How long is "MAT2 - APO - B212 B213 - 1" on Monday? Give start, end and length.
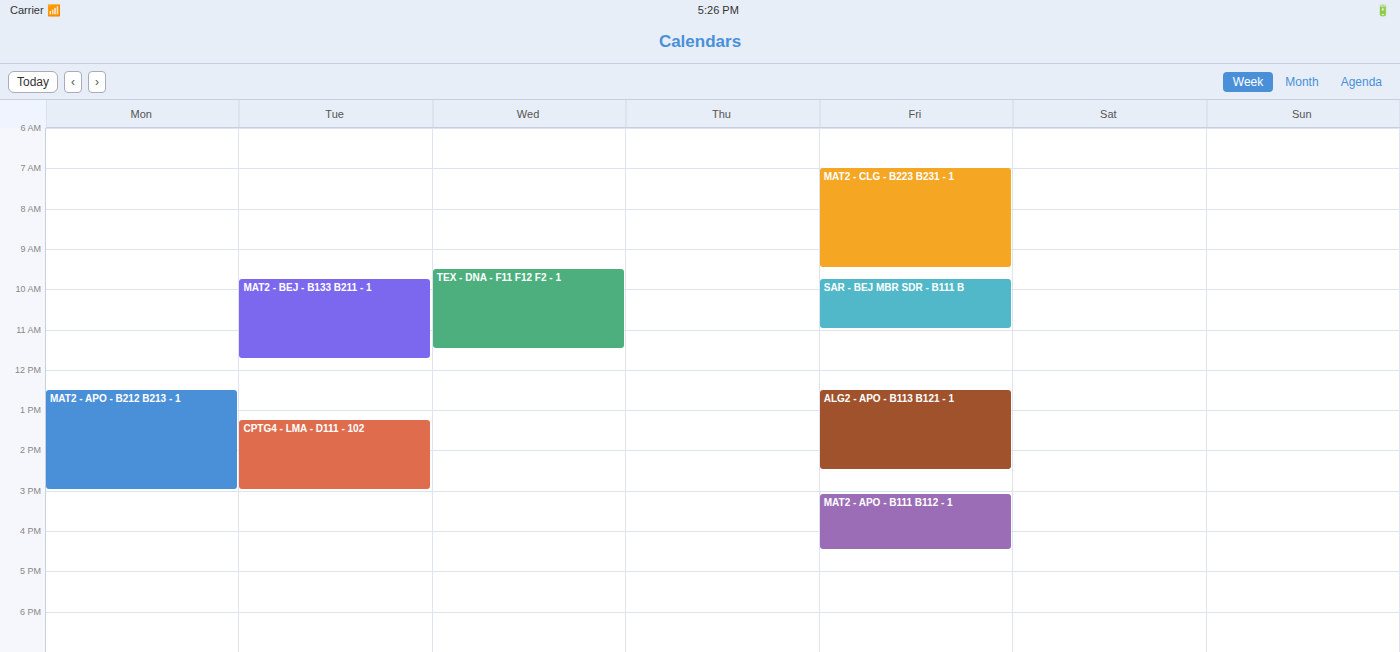
12:30 PM to 3:00 PM, 2 hours 30 minutes